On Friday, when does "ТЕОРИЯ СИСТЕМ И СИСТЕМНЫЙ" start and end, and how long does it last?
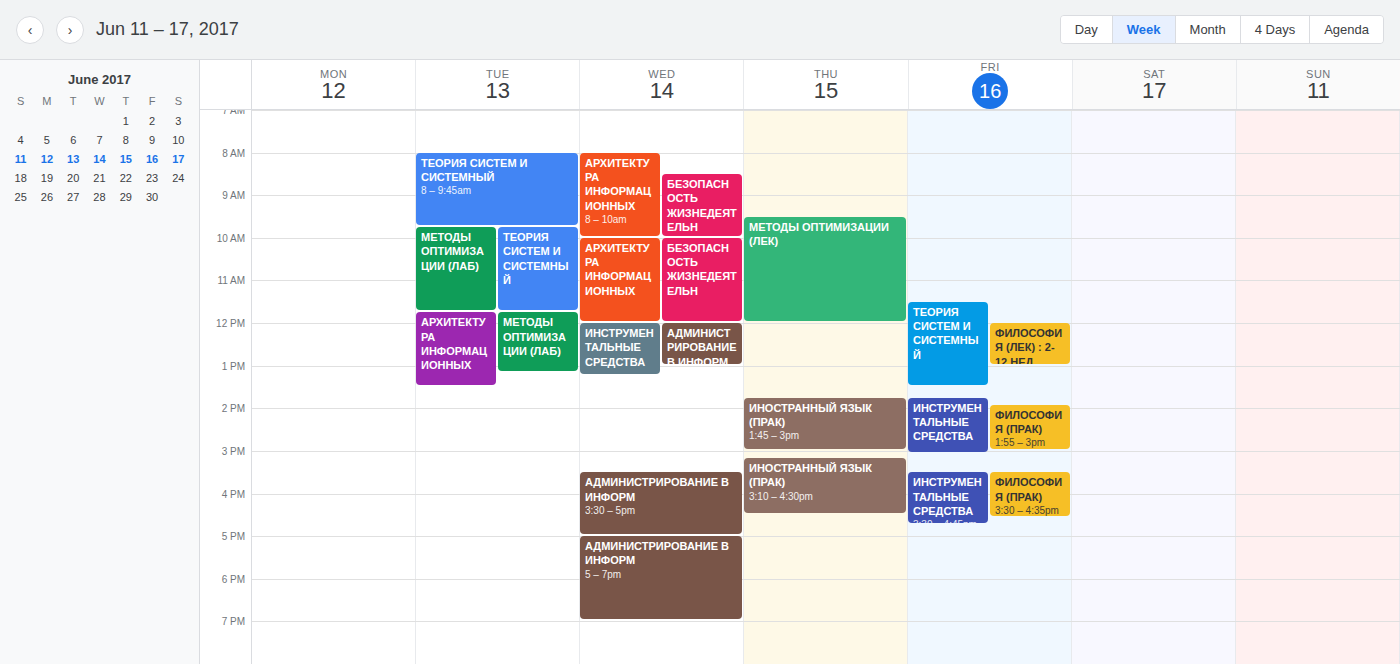
11:30 AM to 1:30 PM, 2 hours